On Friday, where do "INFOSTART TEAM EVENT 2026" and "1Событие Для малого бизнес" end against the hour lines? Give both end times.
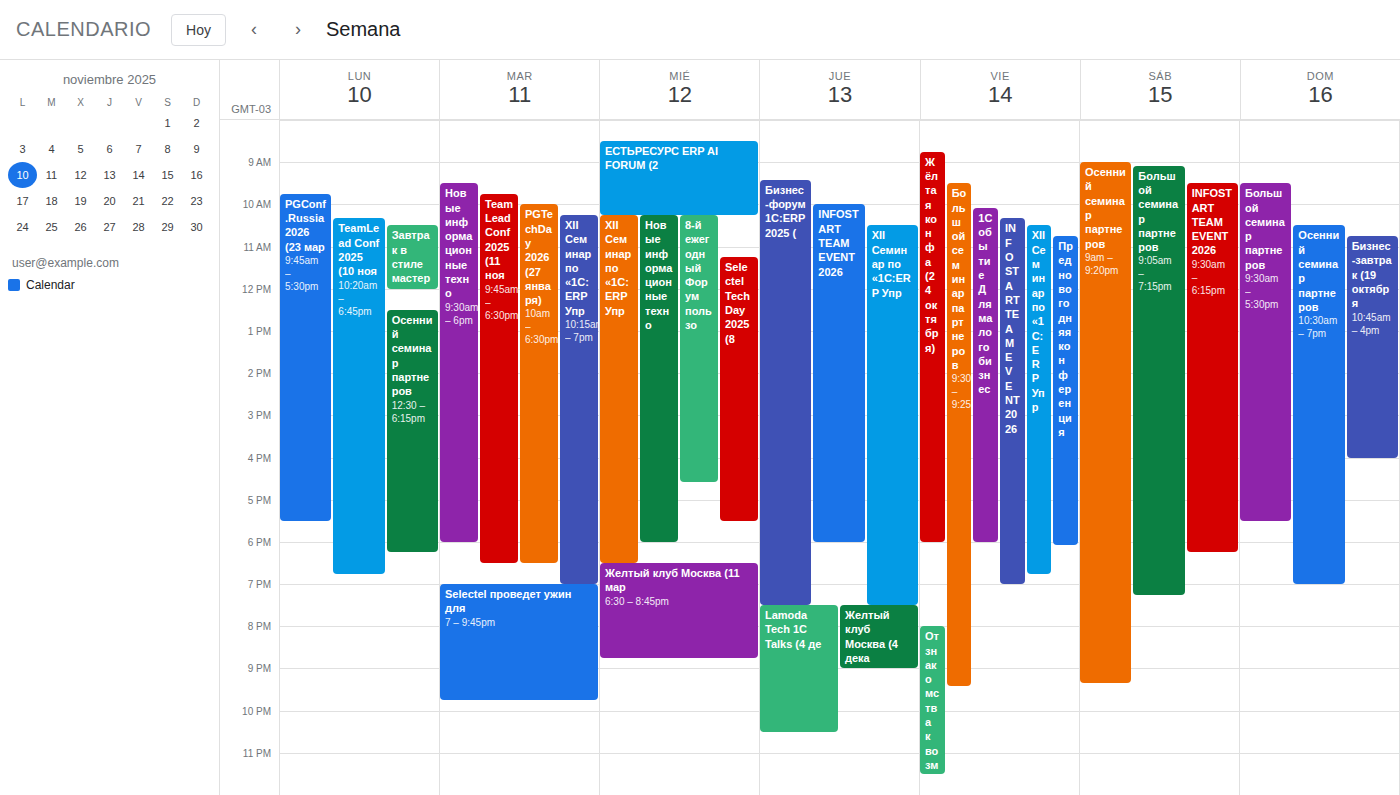
"INFOSTART TEAM EVENT 2026": 7:00 PM, exactly on the 7 PM line. "1Событие Для малого бизнес": 6:00 PM, exactly on the 6 PM line.